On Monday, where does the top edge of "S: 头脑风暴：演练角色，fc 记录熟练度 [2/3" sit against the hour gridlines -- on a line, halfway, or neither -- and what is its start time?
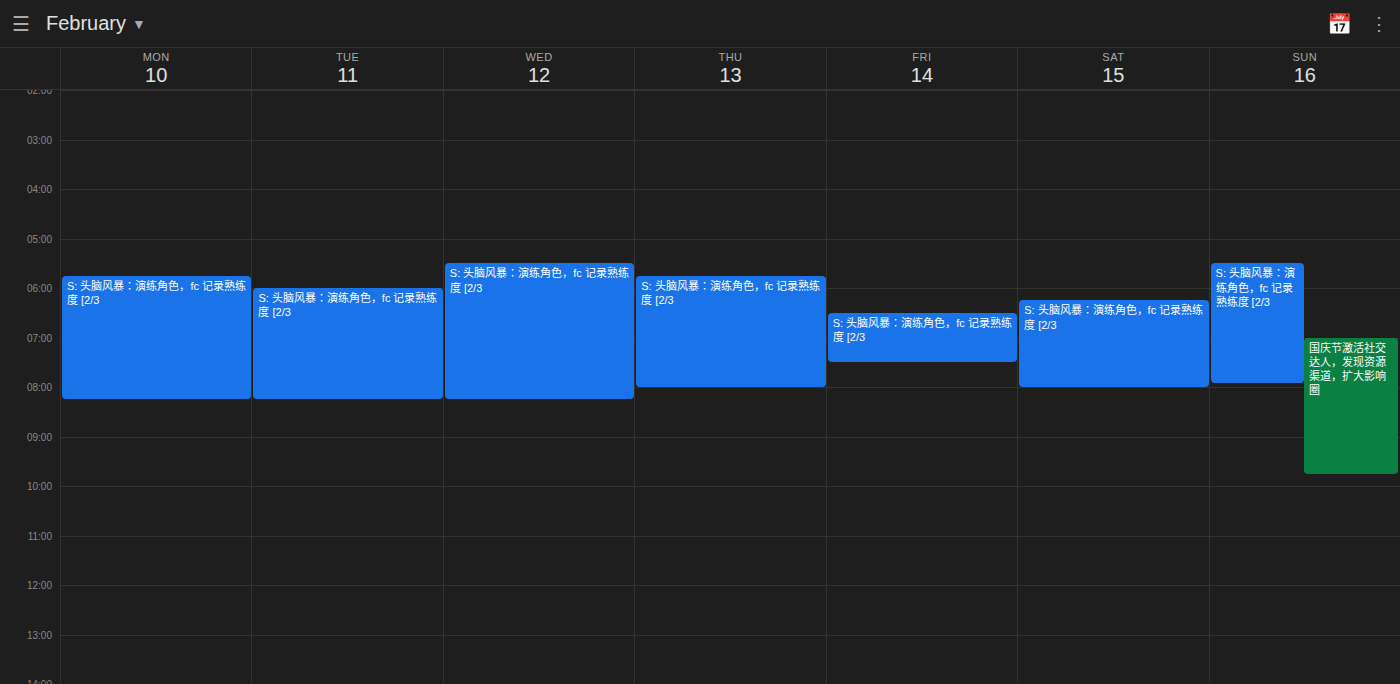
5:45 AM -- neither: three quarters of the way from the 5 AM line to the 6 AM line.